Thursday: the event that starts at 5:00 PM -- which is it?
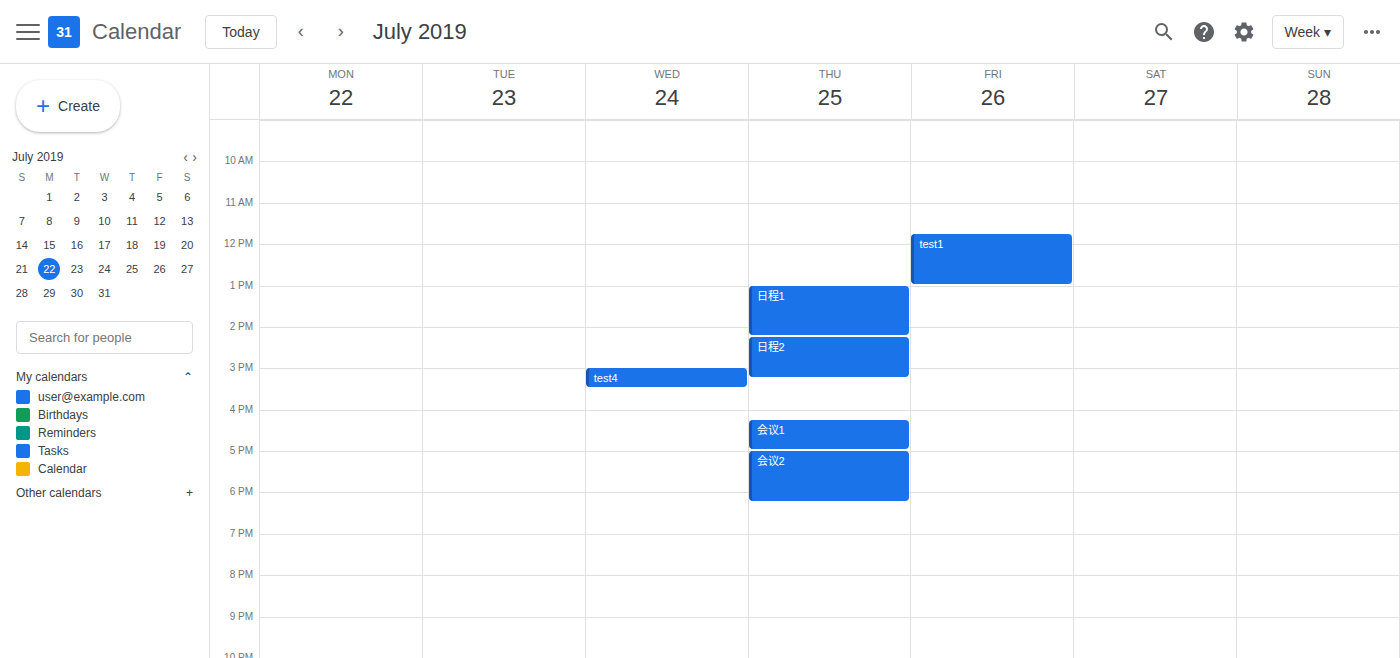
"会议2"